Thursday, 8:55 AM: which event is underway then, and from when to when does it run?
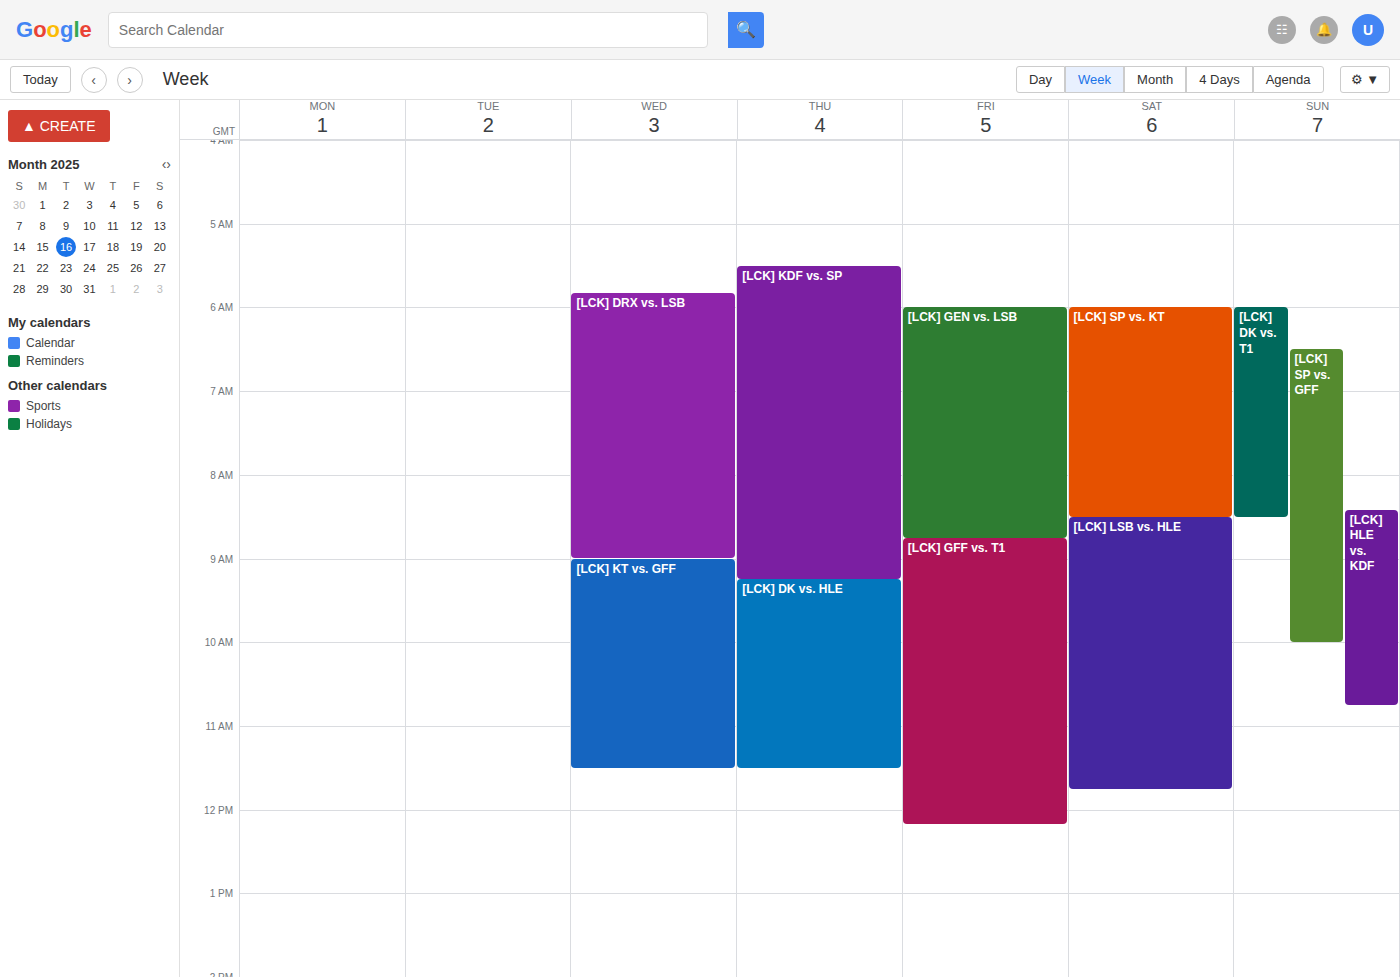
"[LCK] KDF vs. SP", 5:30 AM to 9:15 AM